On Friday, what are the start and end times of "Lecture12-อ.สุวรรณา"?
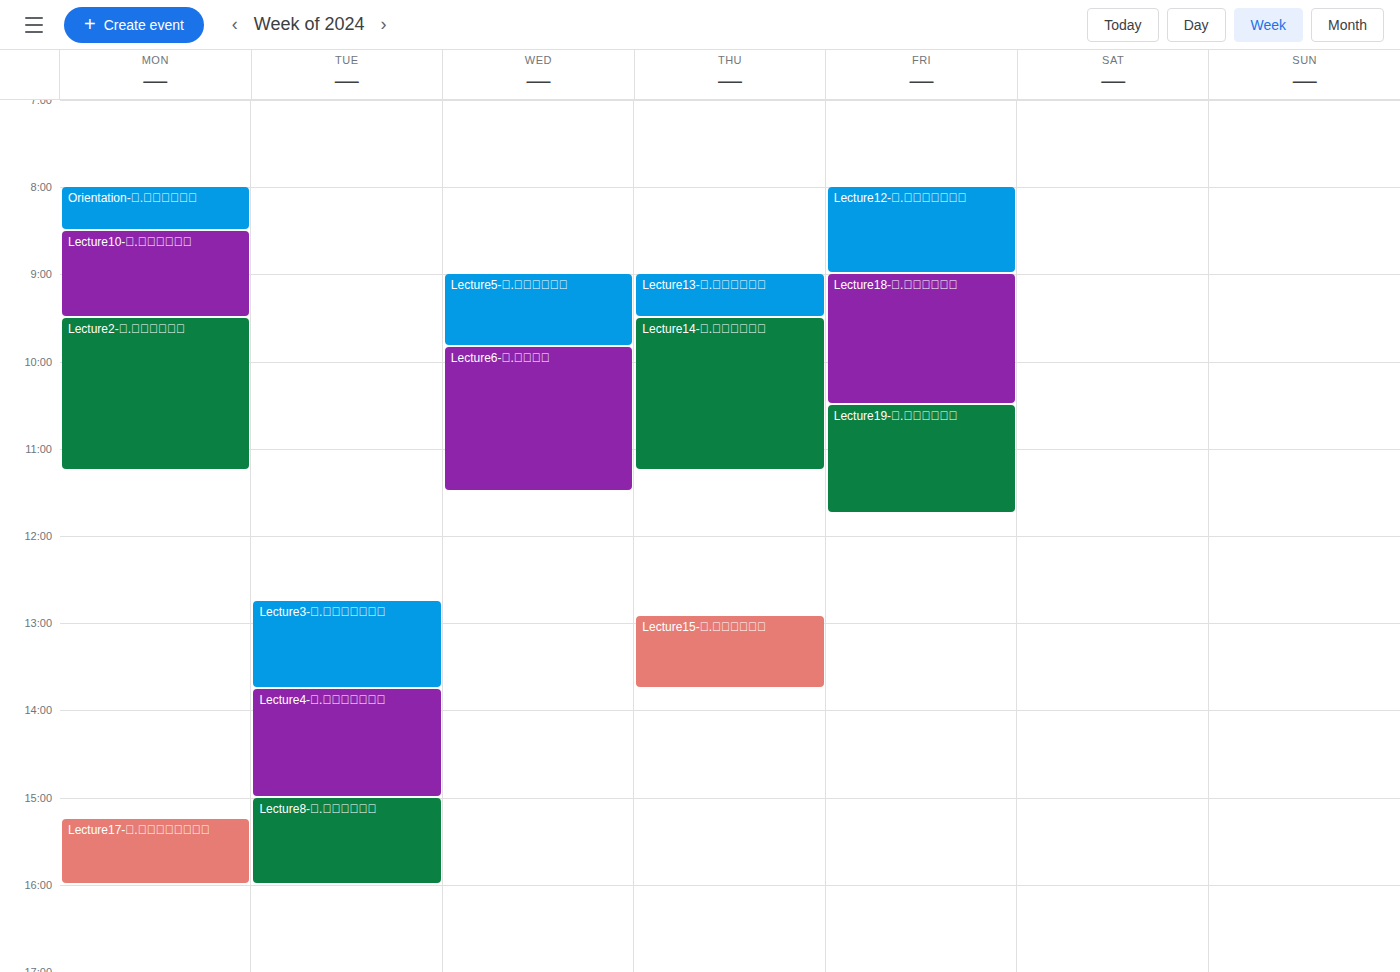
8:00 AM to 9:00 AM